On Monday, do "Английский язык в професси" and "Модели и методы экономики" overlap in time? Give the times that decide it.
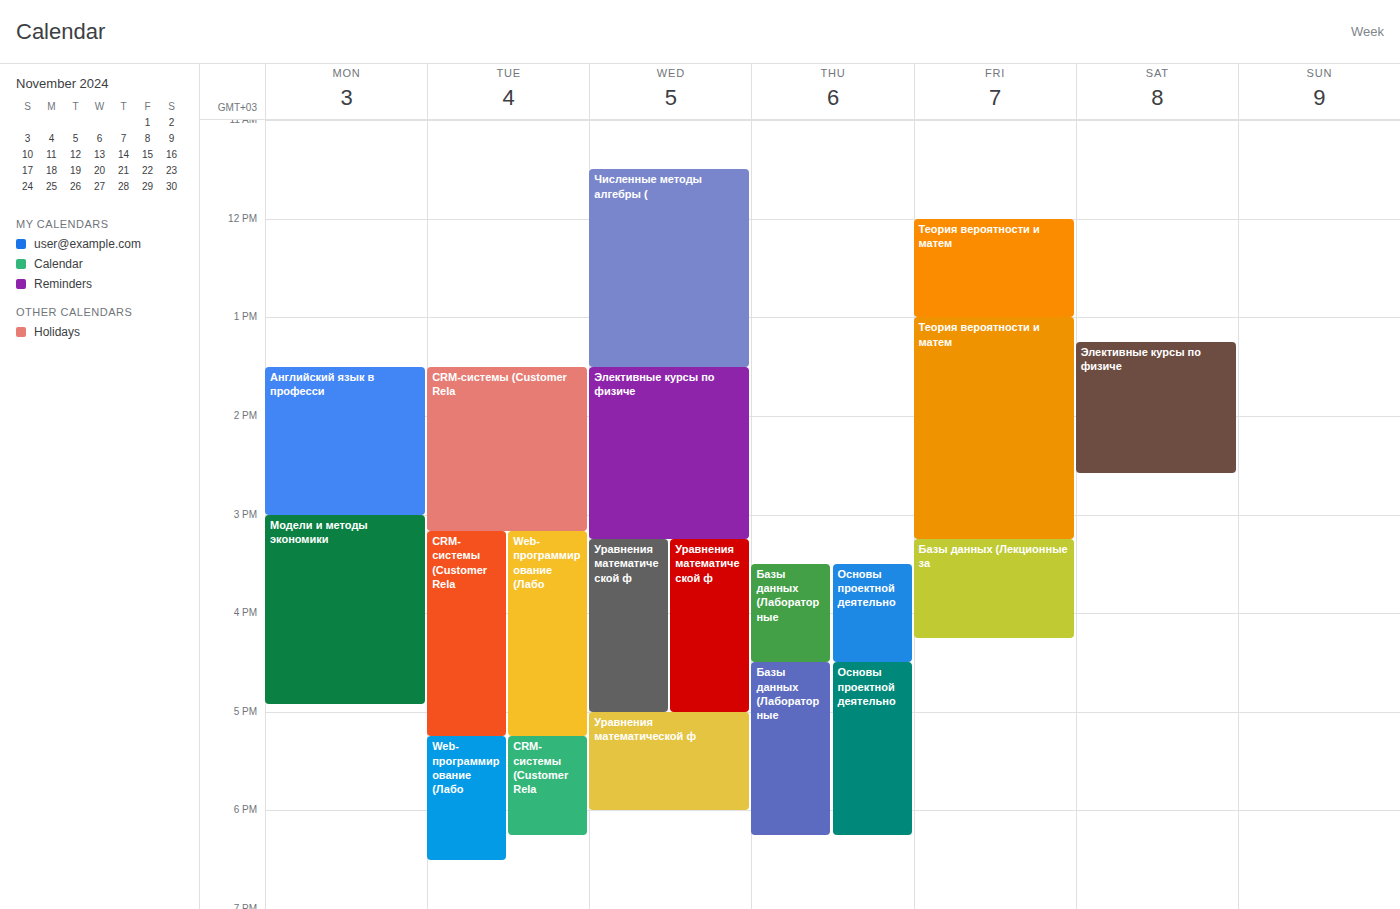
"Английский язык в професси" ends at 3:00 PM, exactly when "Модели и методы экономики" starts -- they touch but do not overlap.